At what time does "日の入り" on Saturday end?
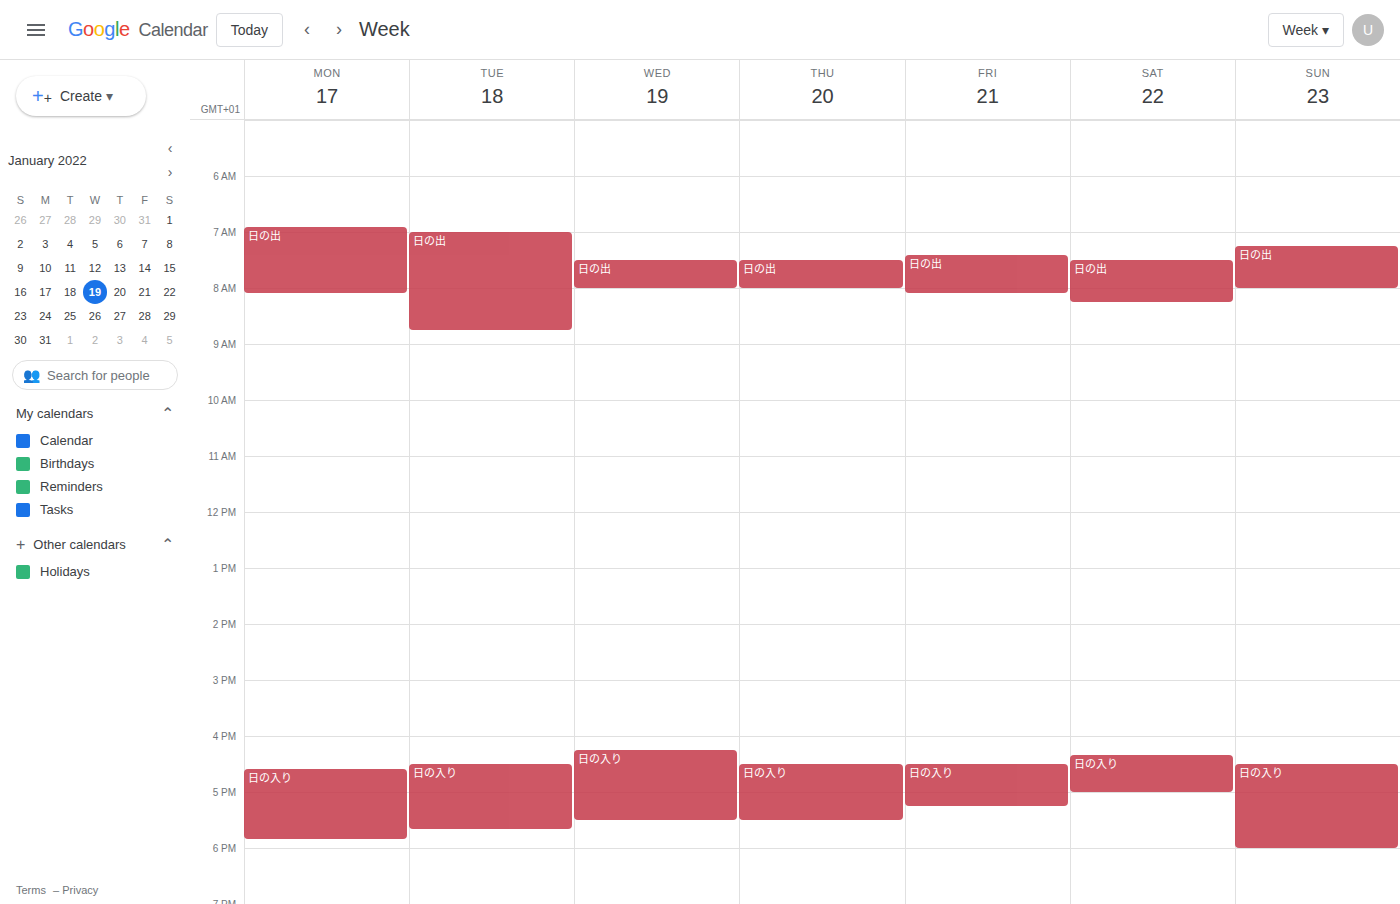
5:00 PM